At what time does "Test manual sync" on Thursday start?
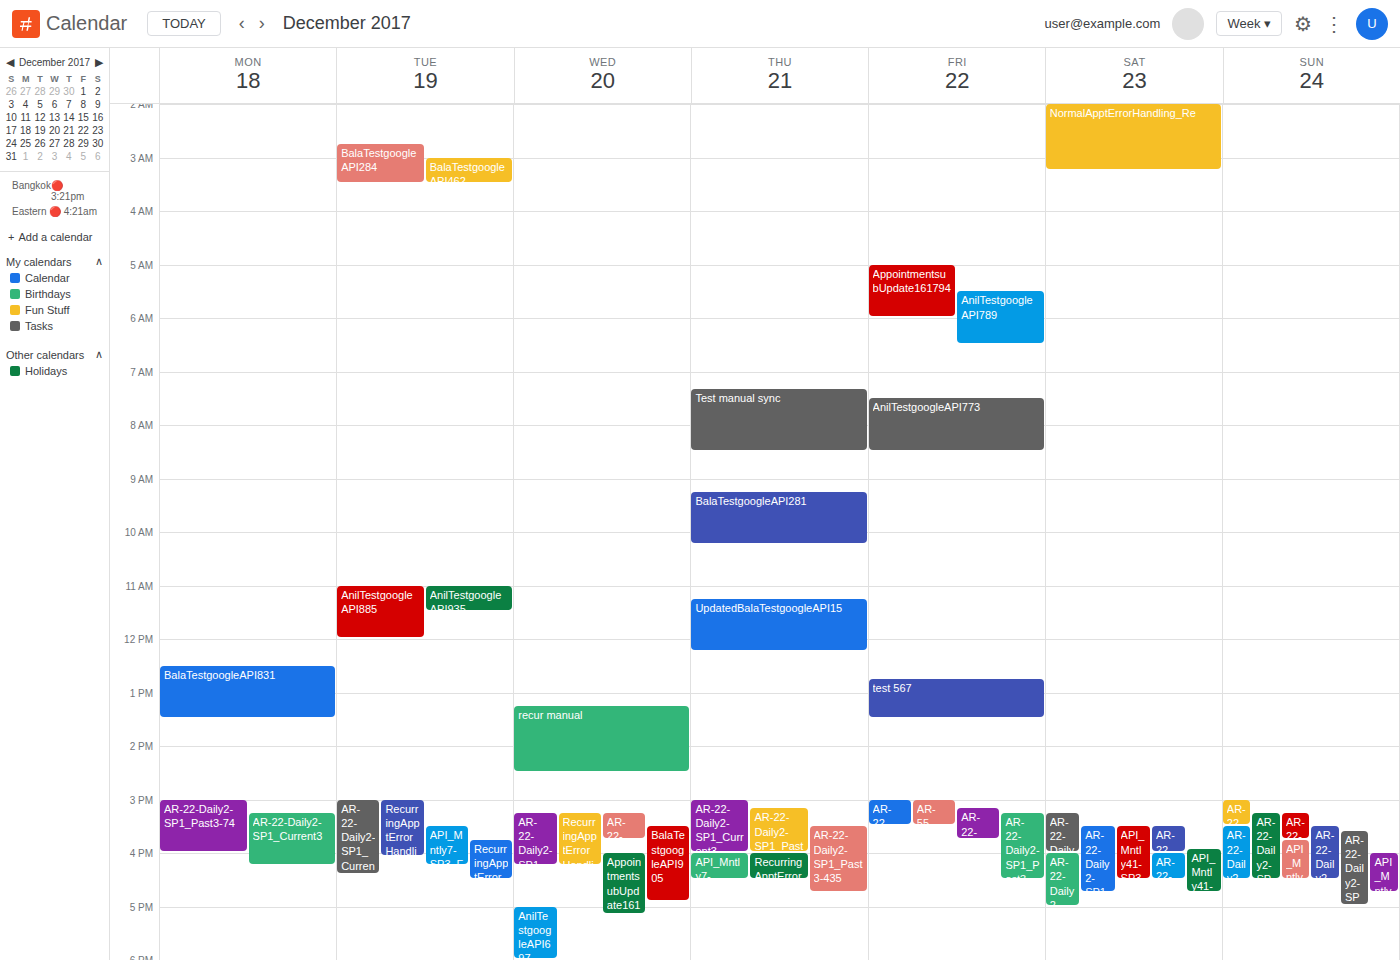
7:20 AM